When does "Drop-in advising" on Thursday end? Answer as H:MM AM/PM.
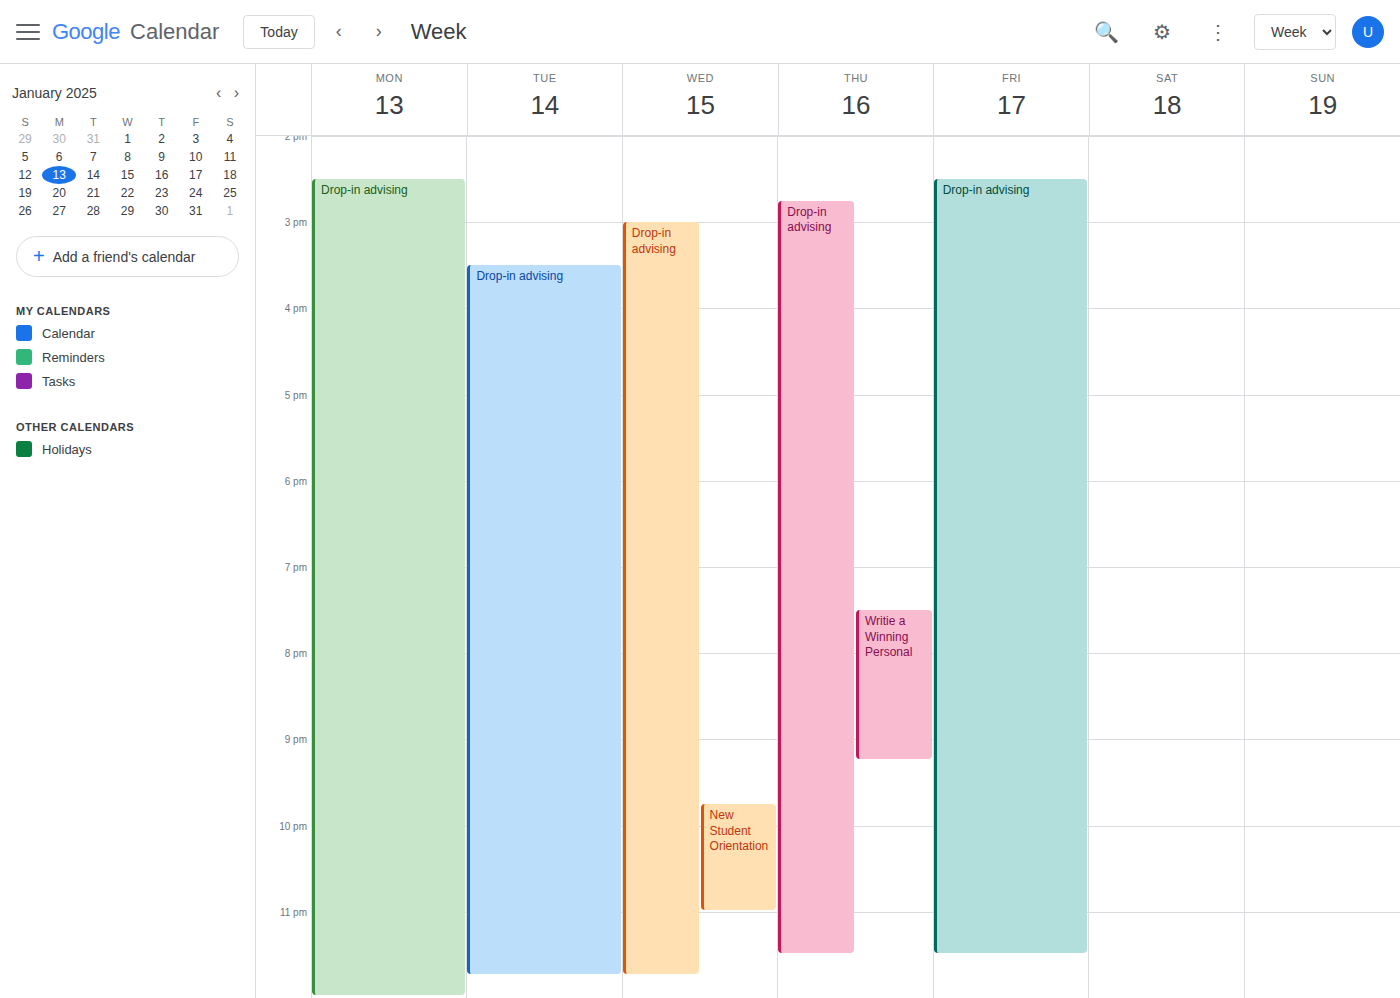
11:30 PM